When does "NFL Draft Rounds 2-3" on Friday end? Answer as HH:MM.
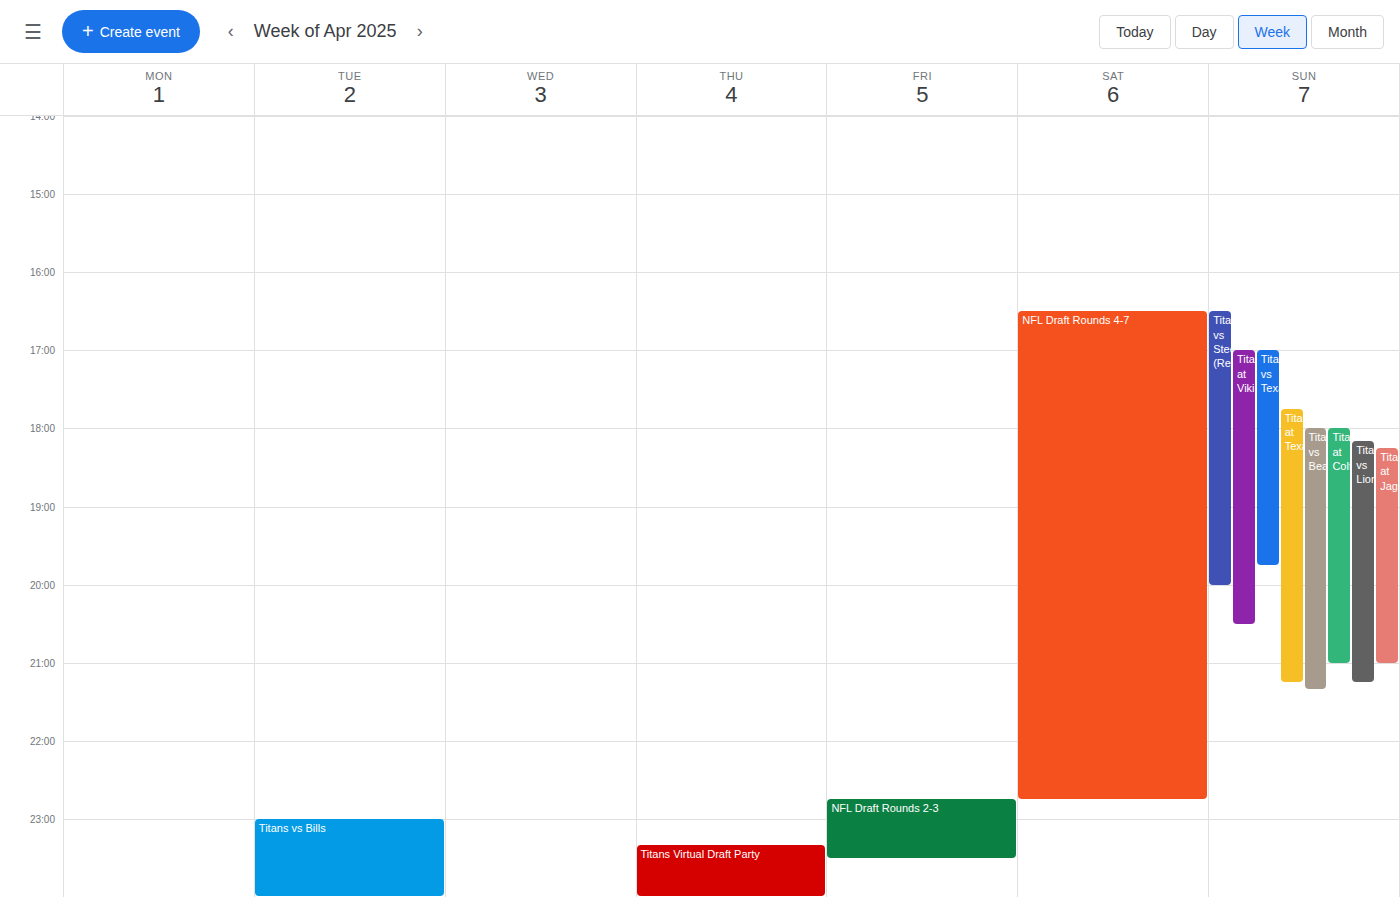
23:30